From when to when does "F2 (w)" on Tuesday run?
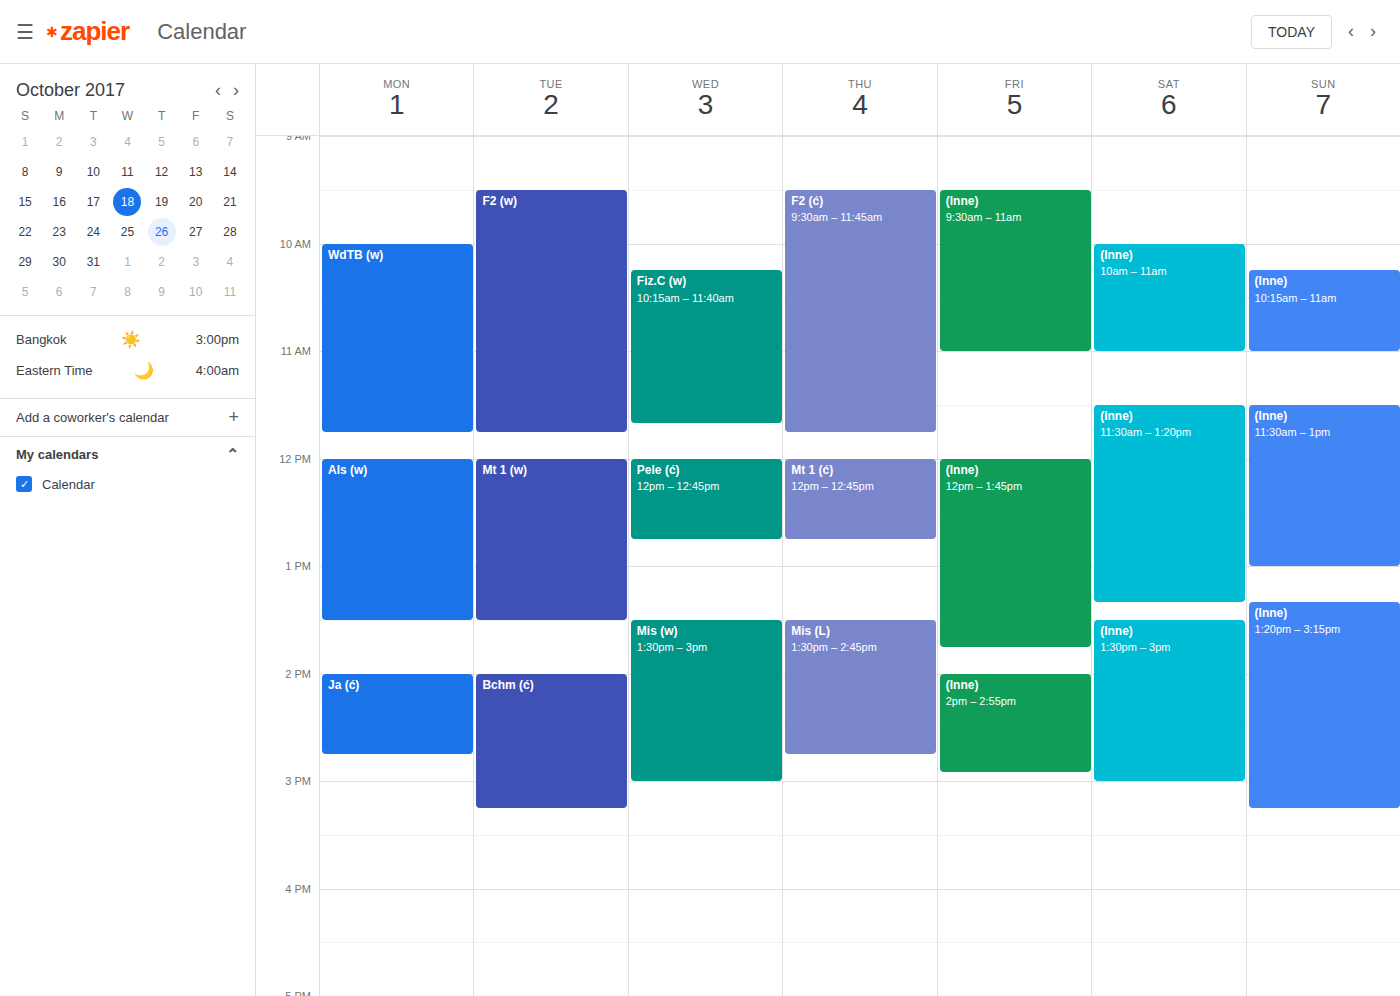
9:30 AM to 11:45 AM